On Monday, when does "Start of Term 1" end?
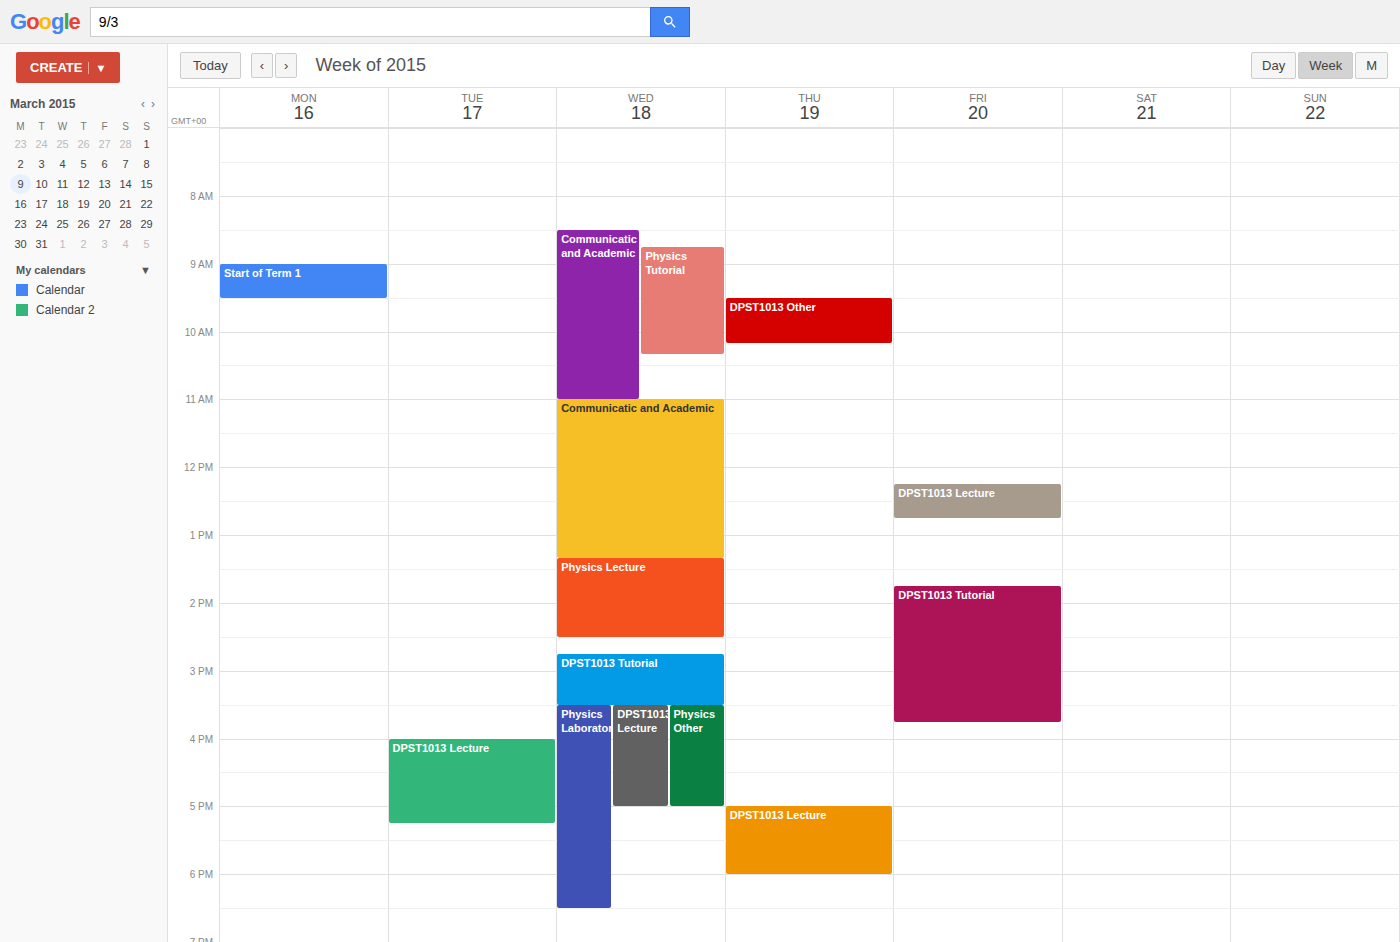
9:30 AM